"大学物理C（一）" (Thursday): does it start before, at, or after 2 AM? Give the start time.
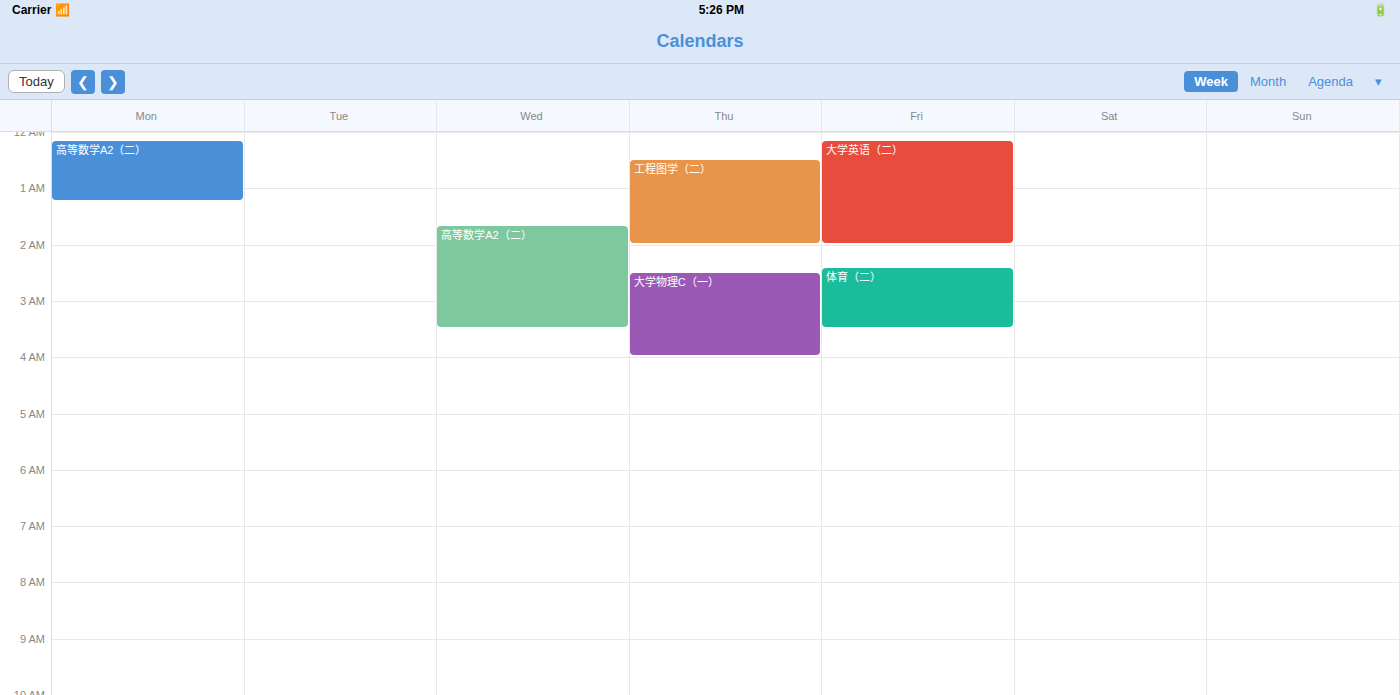
2:30 AM -- after 2 AM, 30 minutes below the 2 AM line.